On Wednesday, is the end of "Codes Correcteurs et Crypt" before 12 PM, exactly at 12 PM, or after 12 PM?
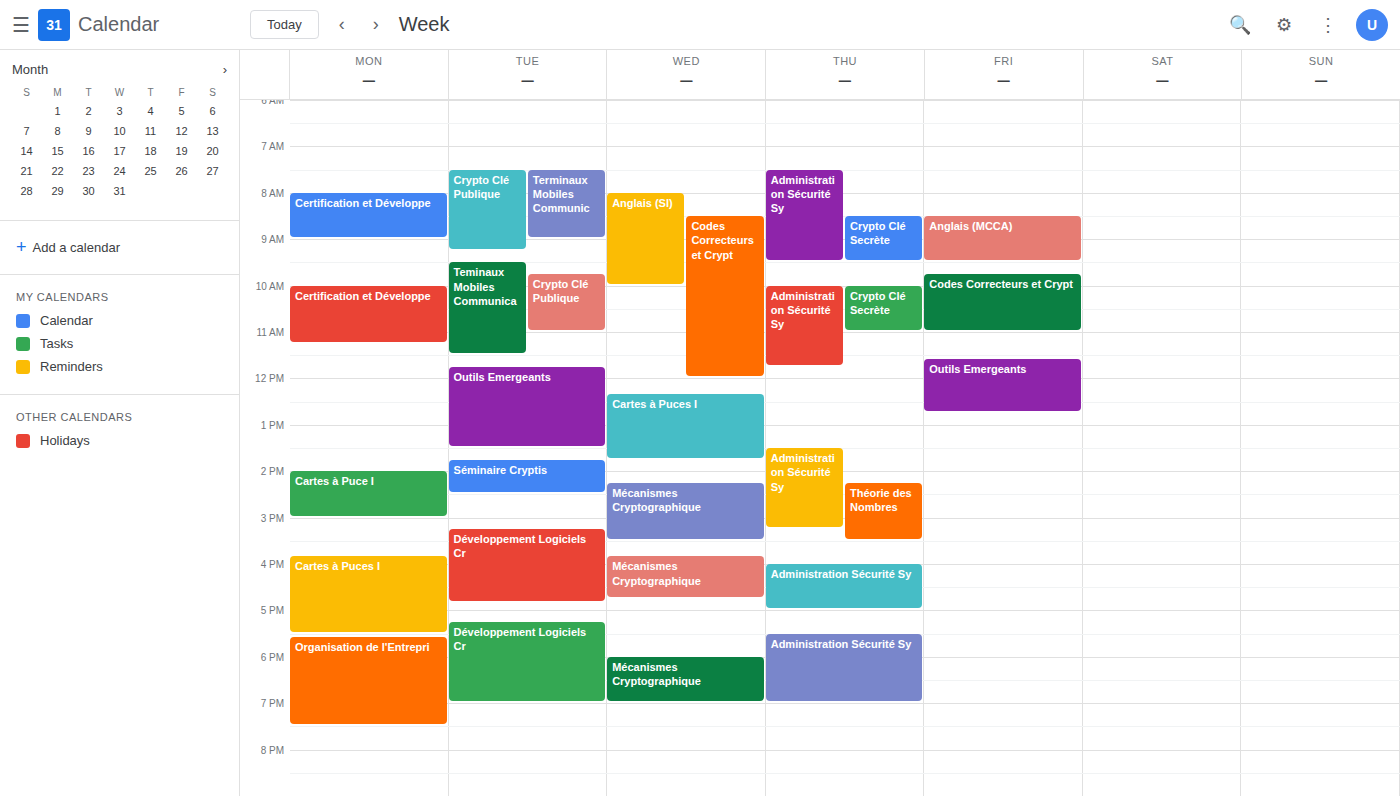
12:00 PM -- exactly at 12 PM, on the 12 PM line.